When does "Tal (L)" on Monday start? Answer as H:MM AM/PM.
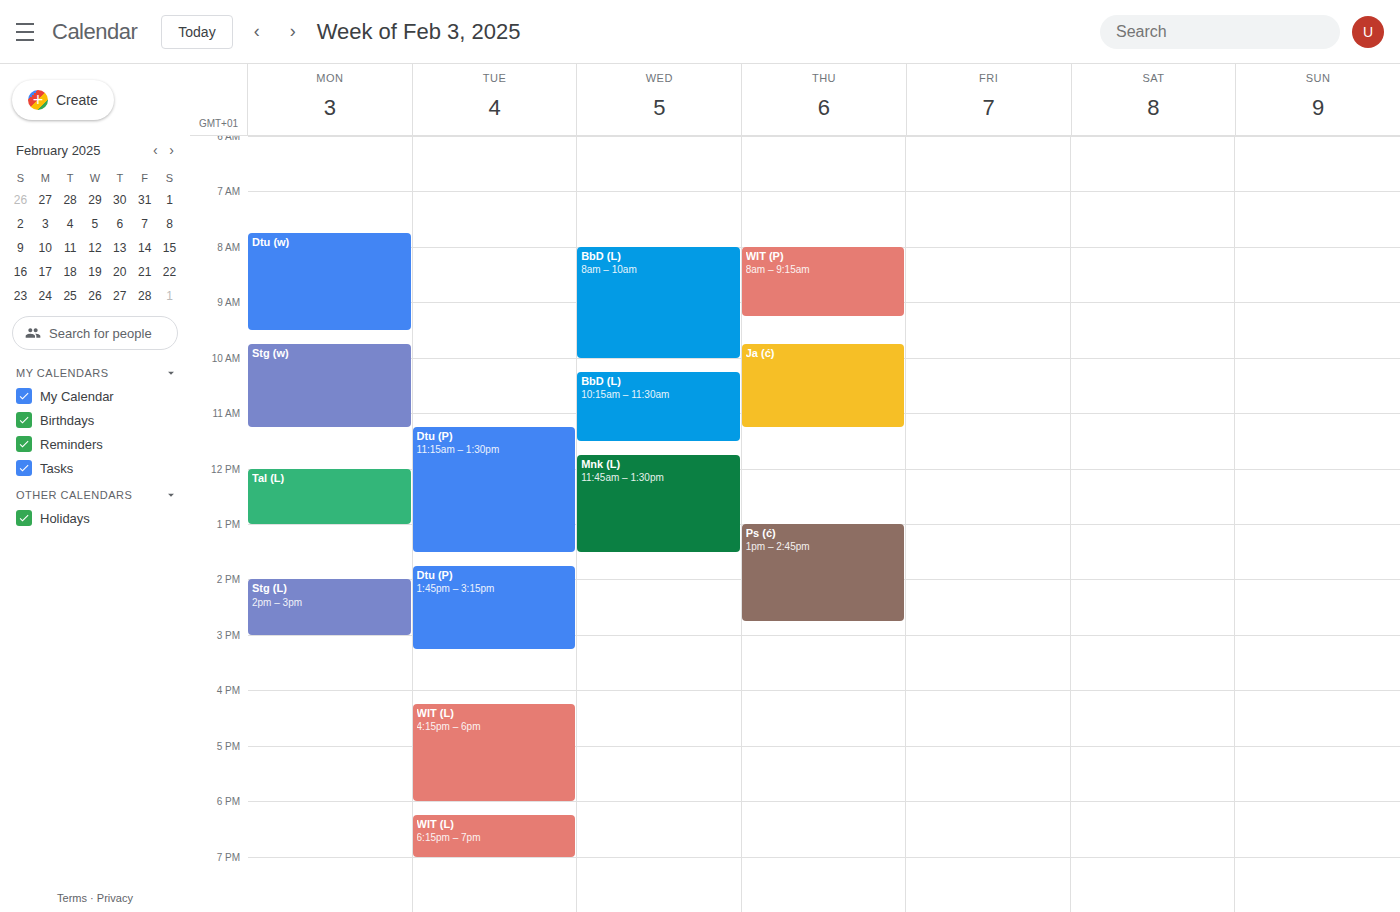
12:00 PM